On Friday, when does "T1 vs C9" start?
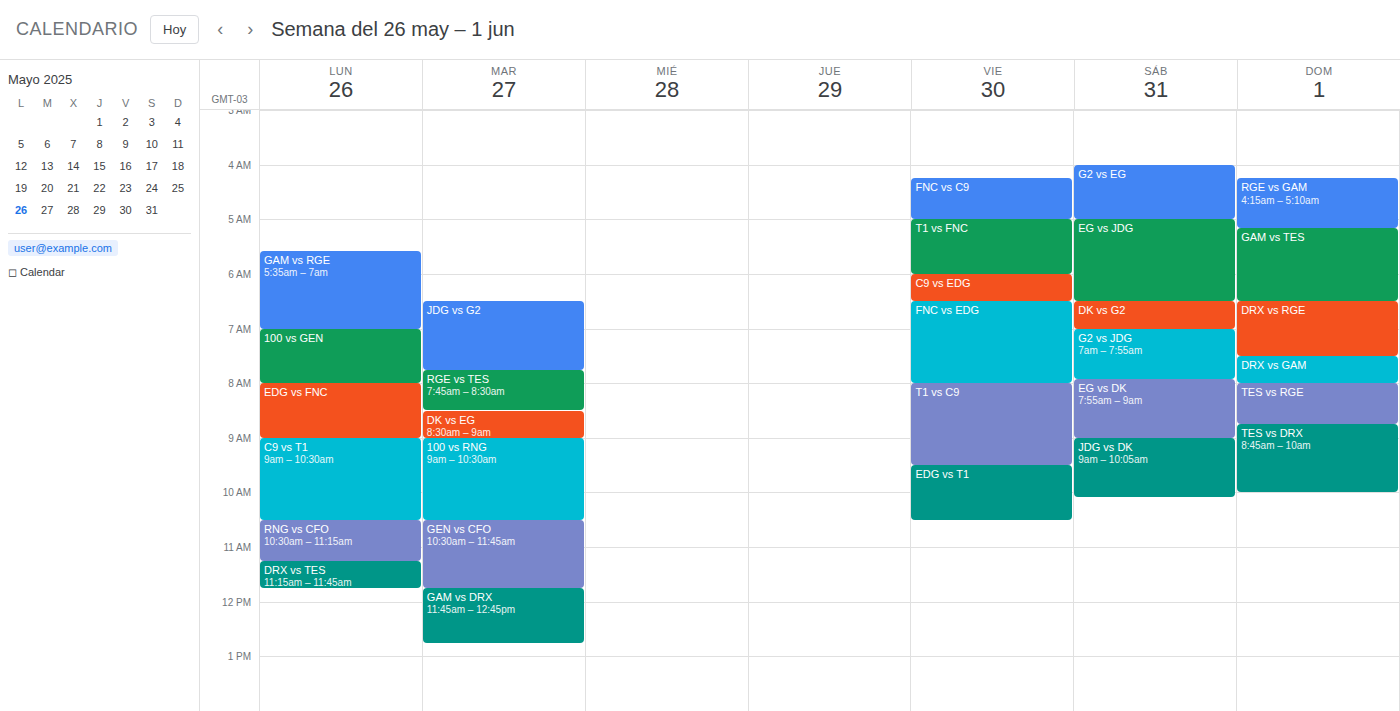
8:00 AM